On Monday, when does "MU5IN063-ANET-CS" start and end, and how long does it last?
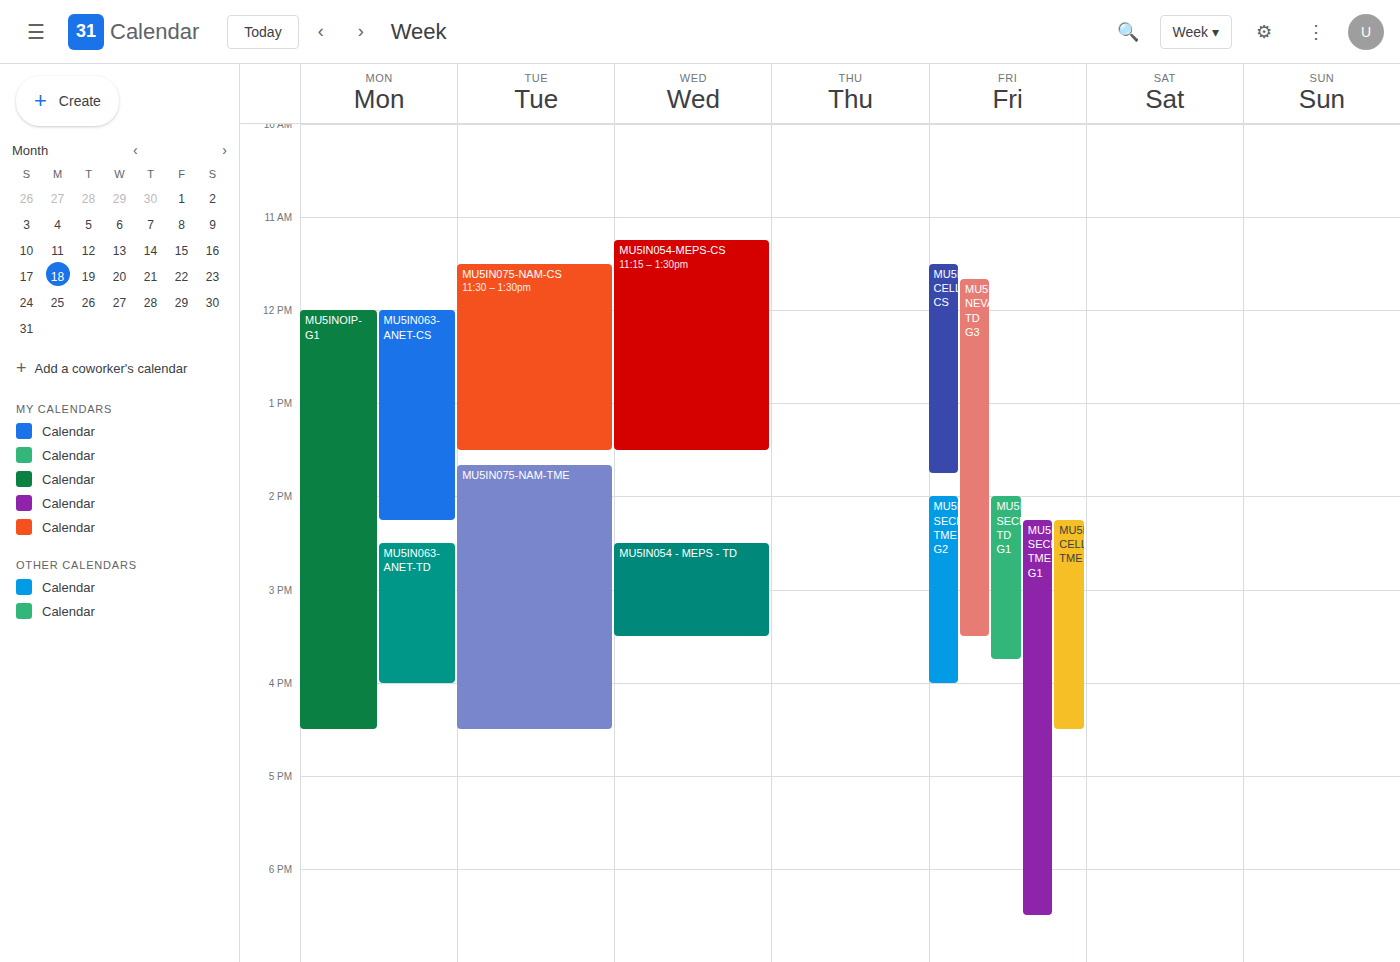
12:00 PM to 2:15 PM, 2 hours 15 minutes